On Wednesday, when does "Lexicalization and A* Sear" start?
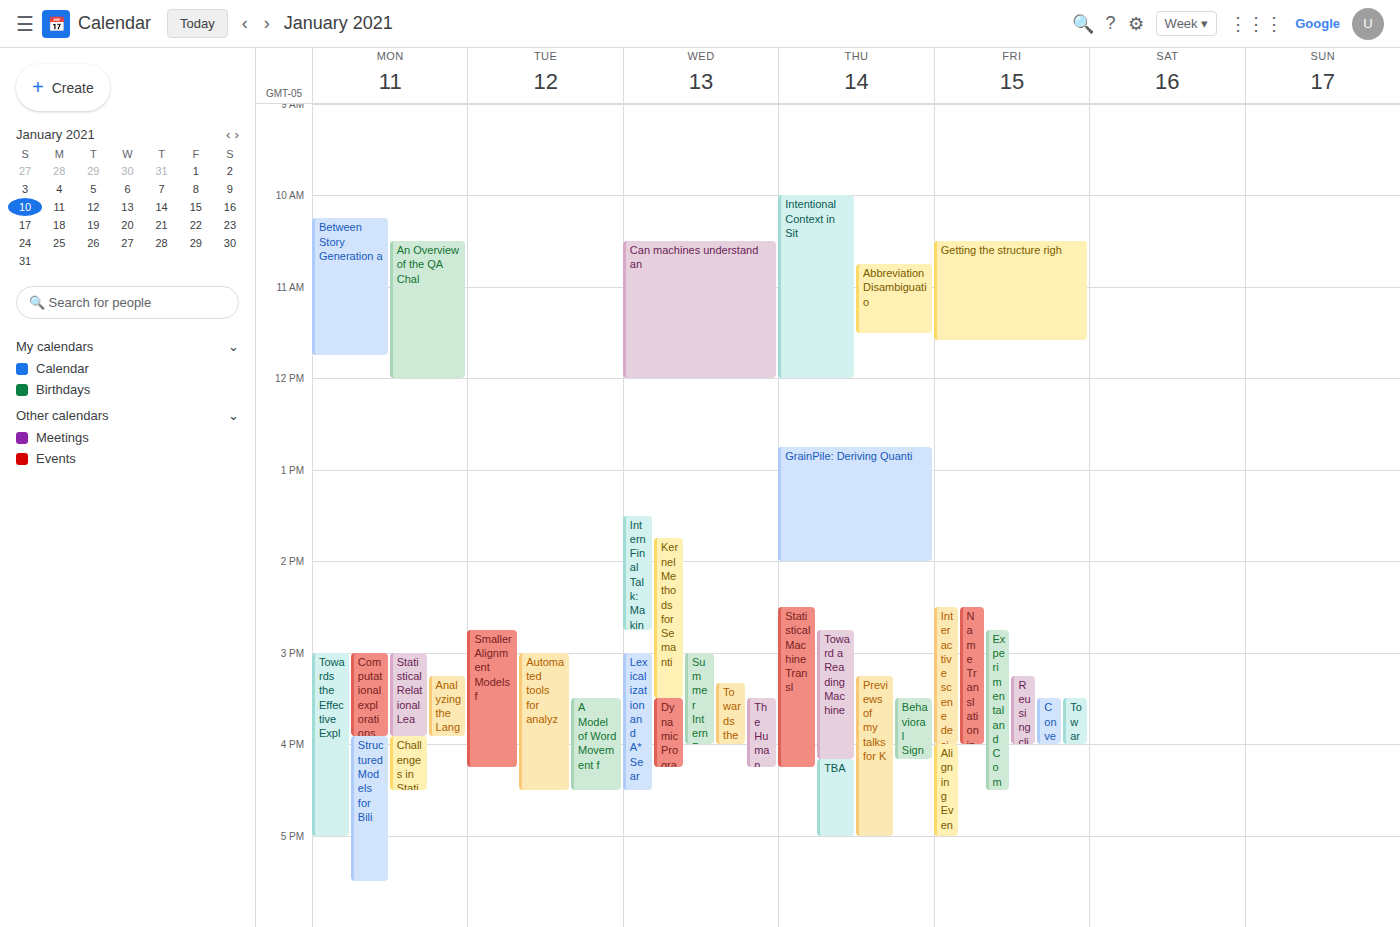
15:00